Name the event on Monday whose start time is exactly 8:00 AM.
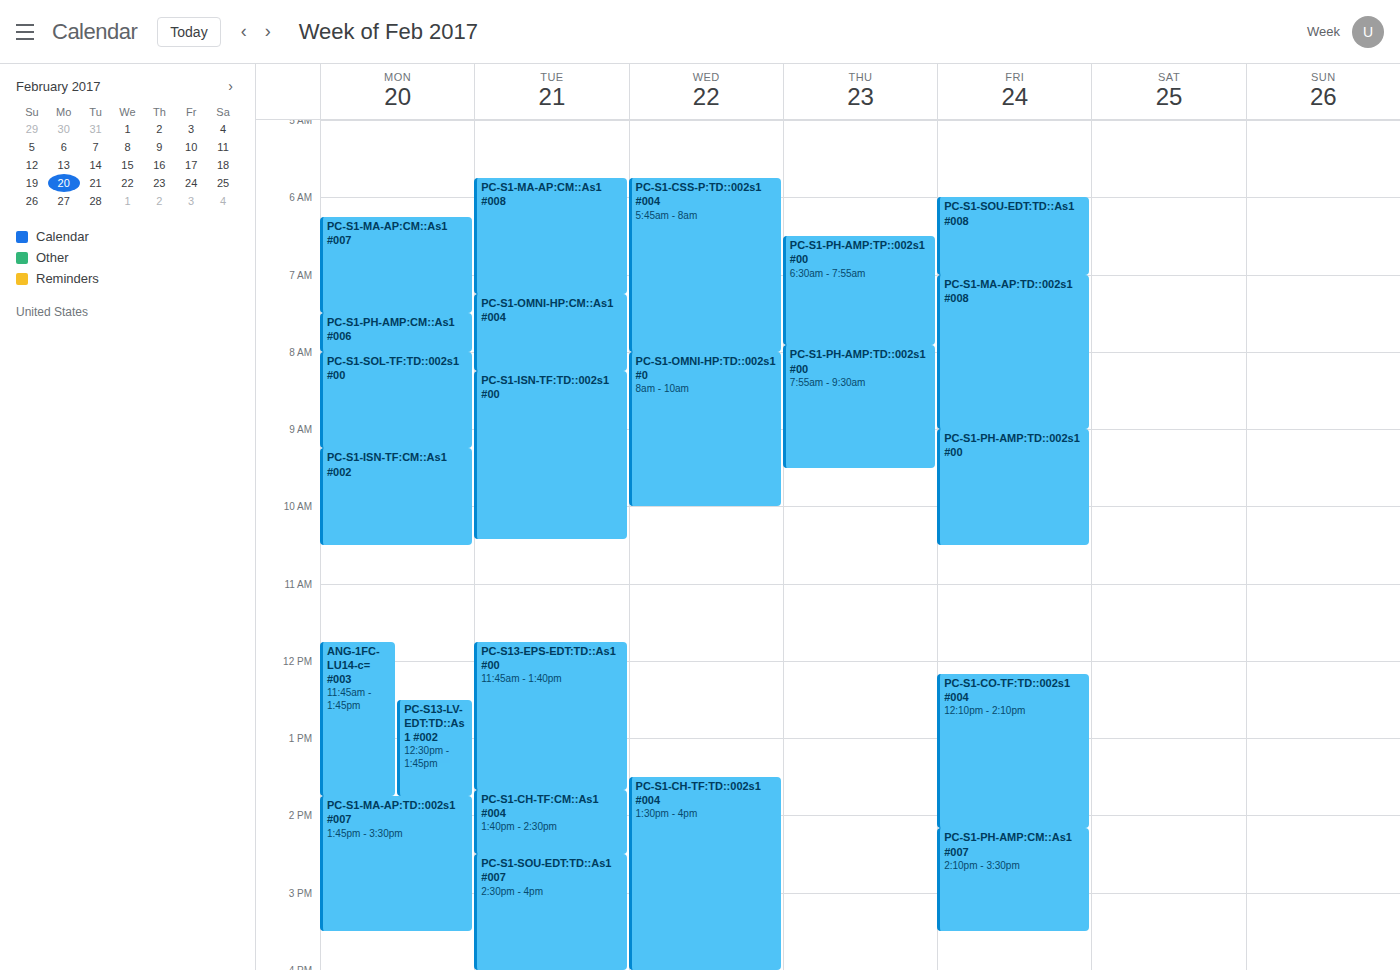
"PC-S1-SOL-TF:TD::002s1 #00"